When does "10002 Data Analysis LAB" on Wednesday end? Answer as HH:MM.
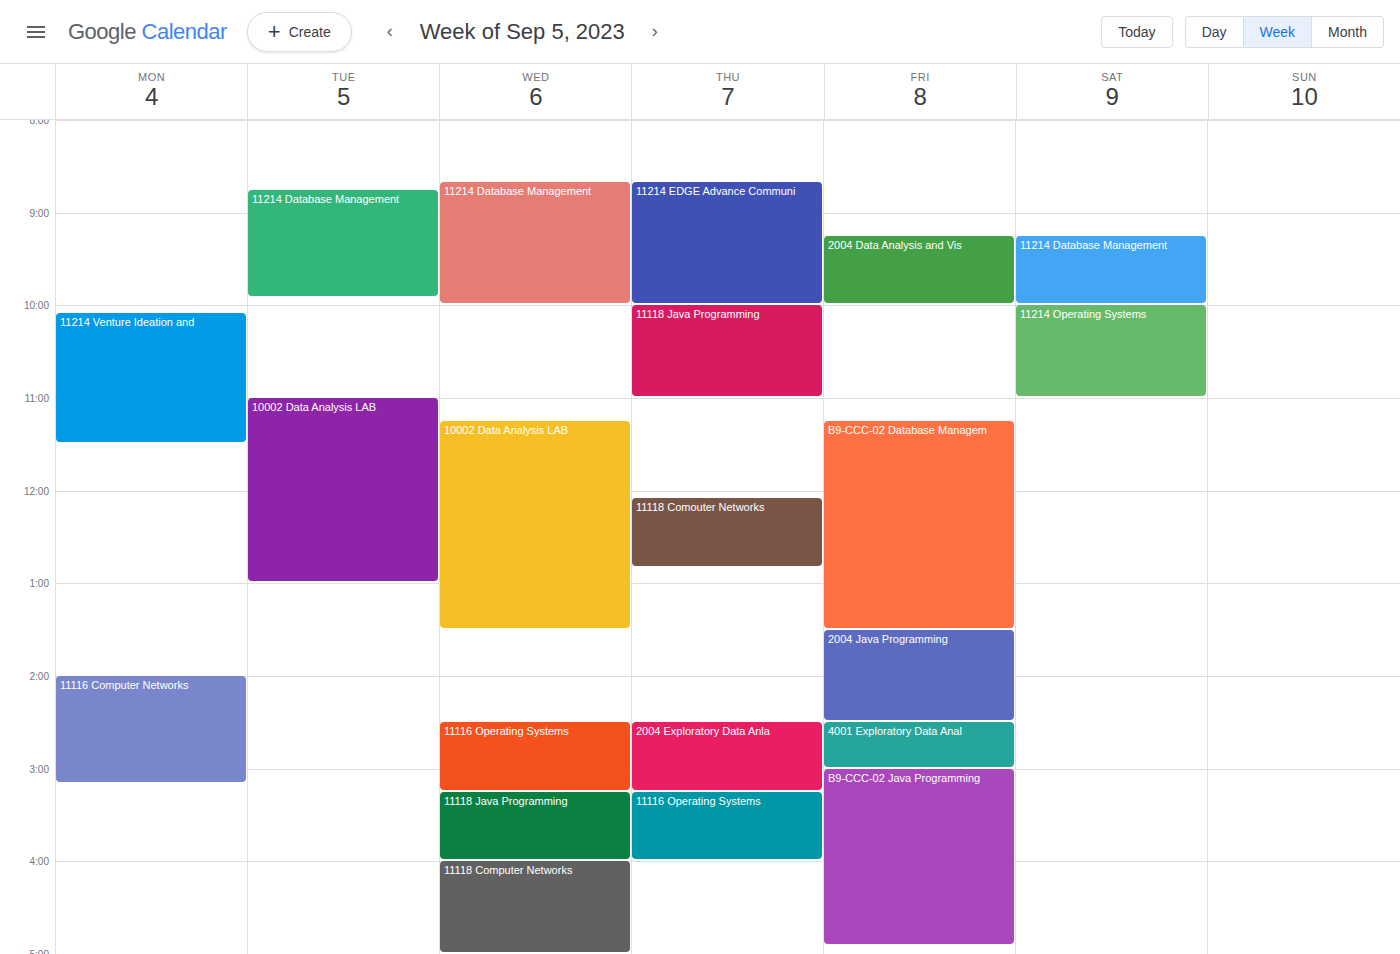
13:30